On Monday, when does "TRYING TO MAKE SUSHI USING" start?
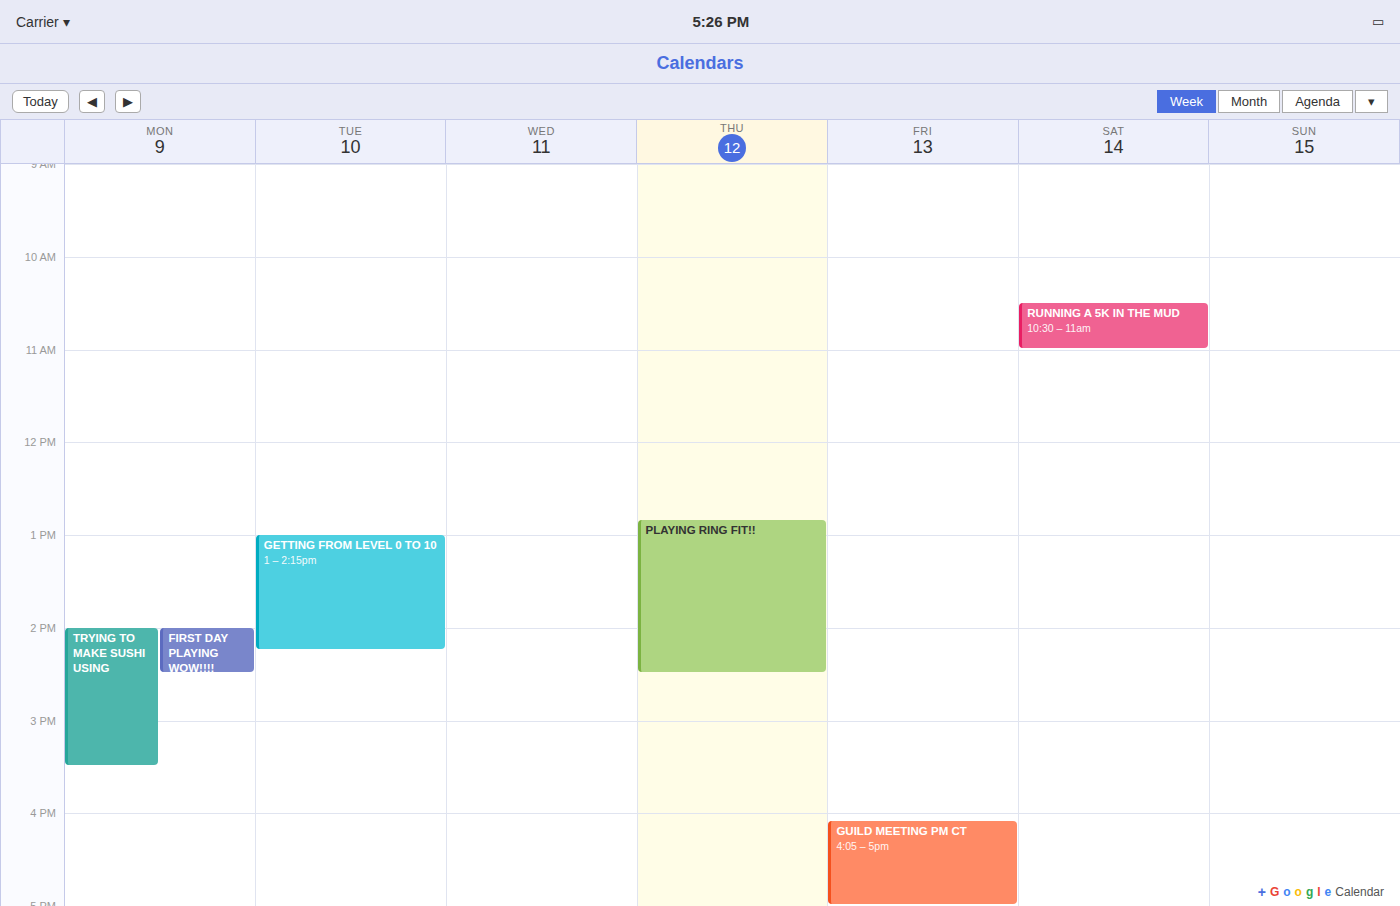
2:00 PM